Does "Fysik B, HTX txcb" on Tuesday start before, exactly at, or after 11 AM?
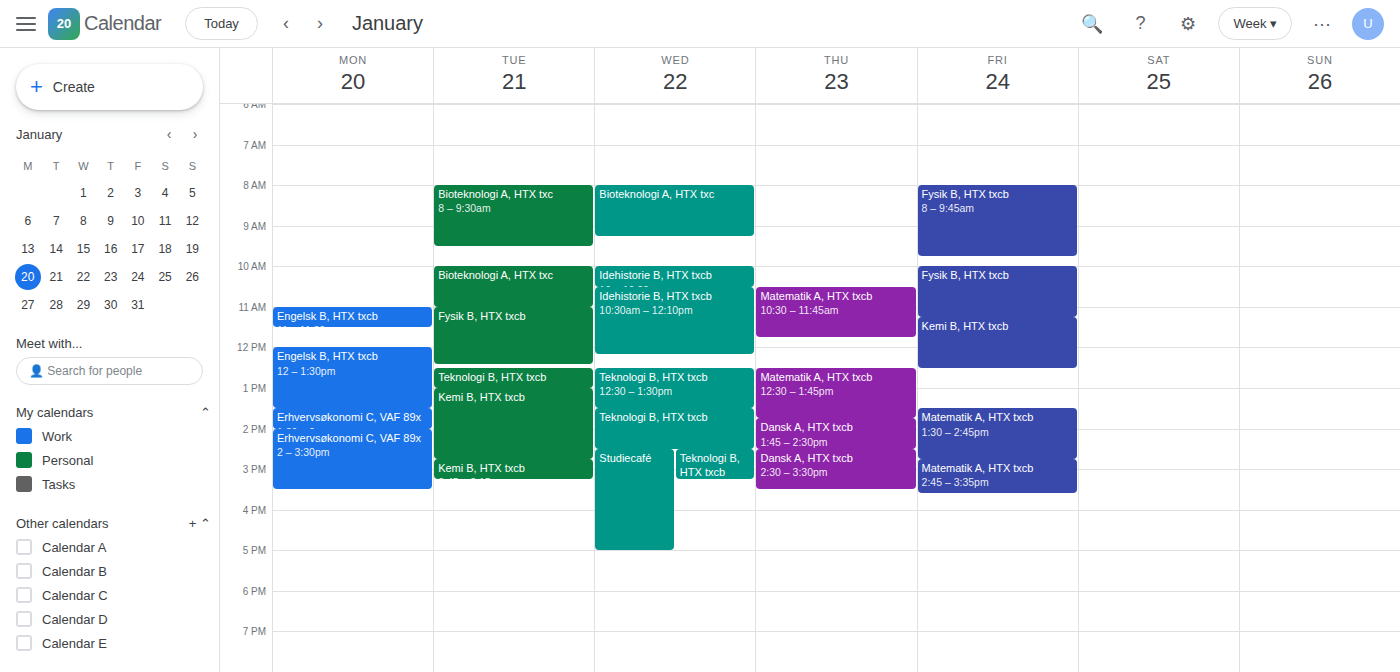
11:00 AM -- exactly at 11 AM, on the 11 AM line.